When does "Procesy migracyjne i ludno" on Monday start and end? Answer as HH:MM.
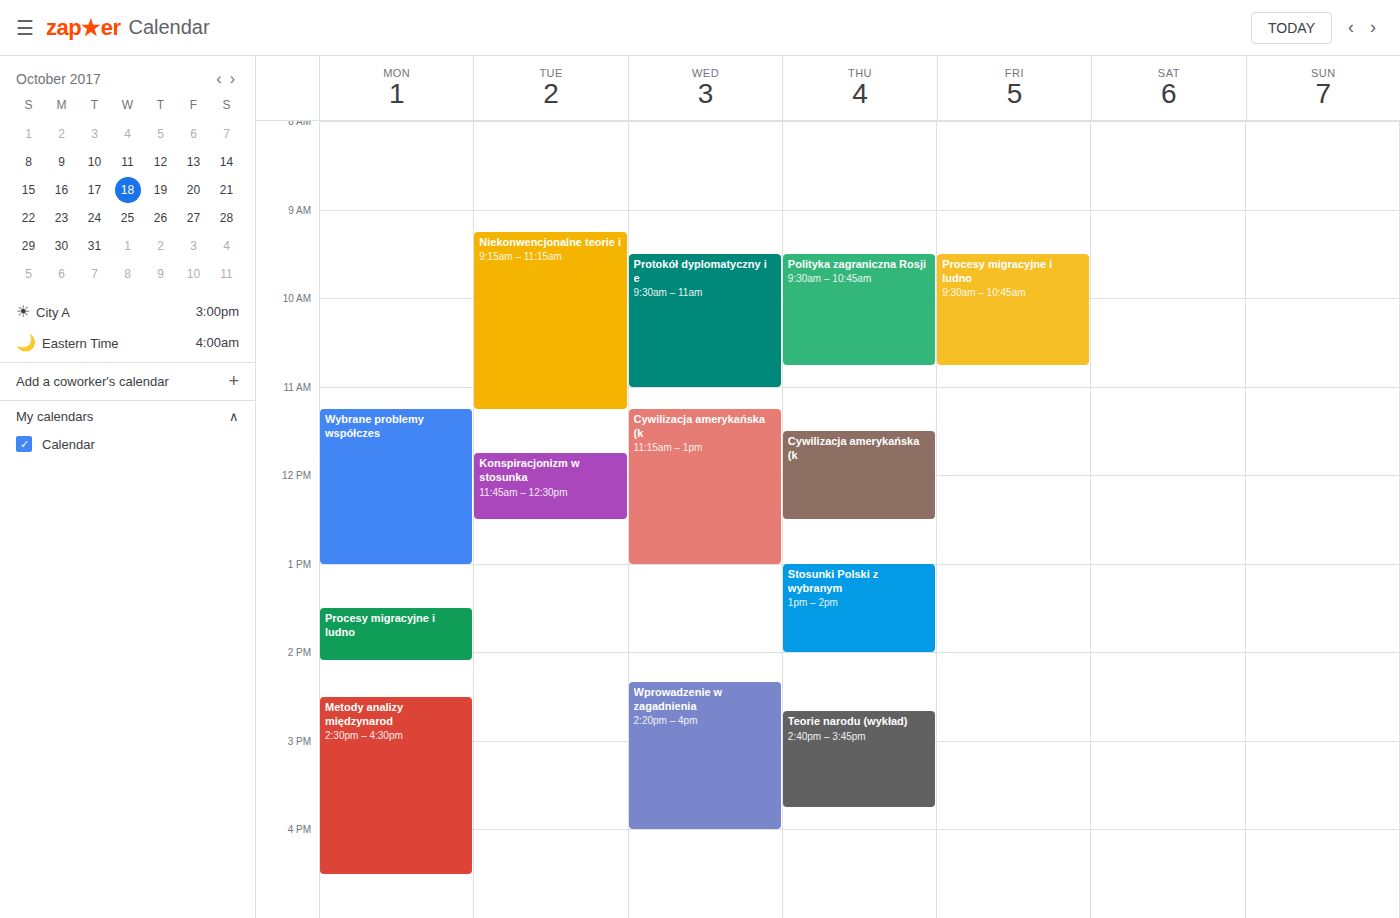
13:30 to 14:05